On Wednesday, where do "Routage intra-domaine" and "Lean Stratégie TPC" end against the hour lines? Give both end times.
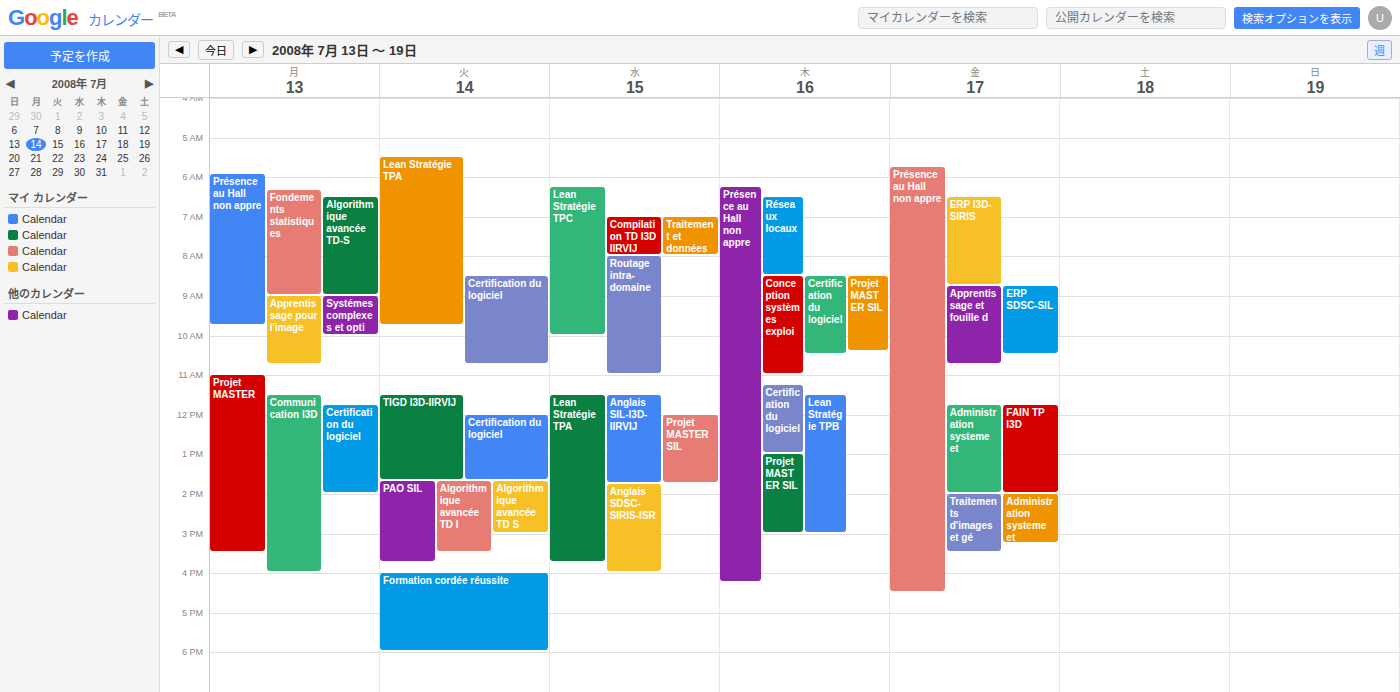
"Routage intra-domaine": 11:00, exactly on the 11:00 line. "Lean Stratégie TPC": 10:00, exactly on the 10:00 line.